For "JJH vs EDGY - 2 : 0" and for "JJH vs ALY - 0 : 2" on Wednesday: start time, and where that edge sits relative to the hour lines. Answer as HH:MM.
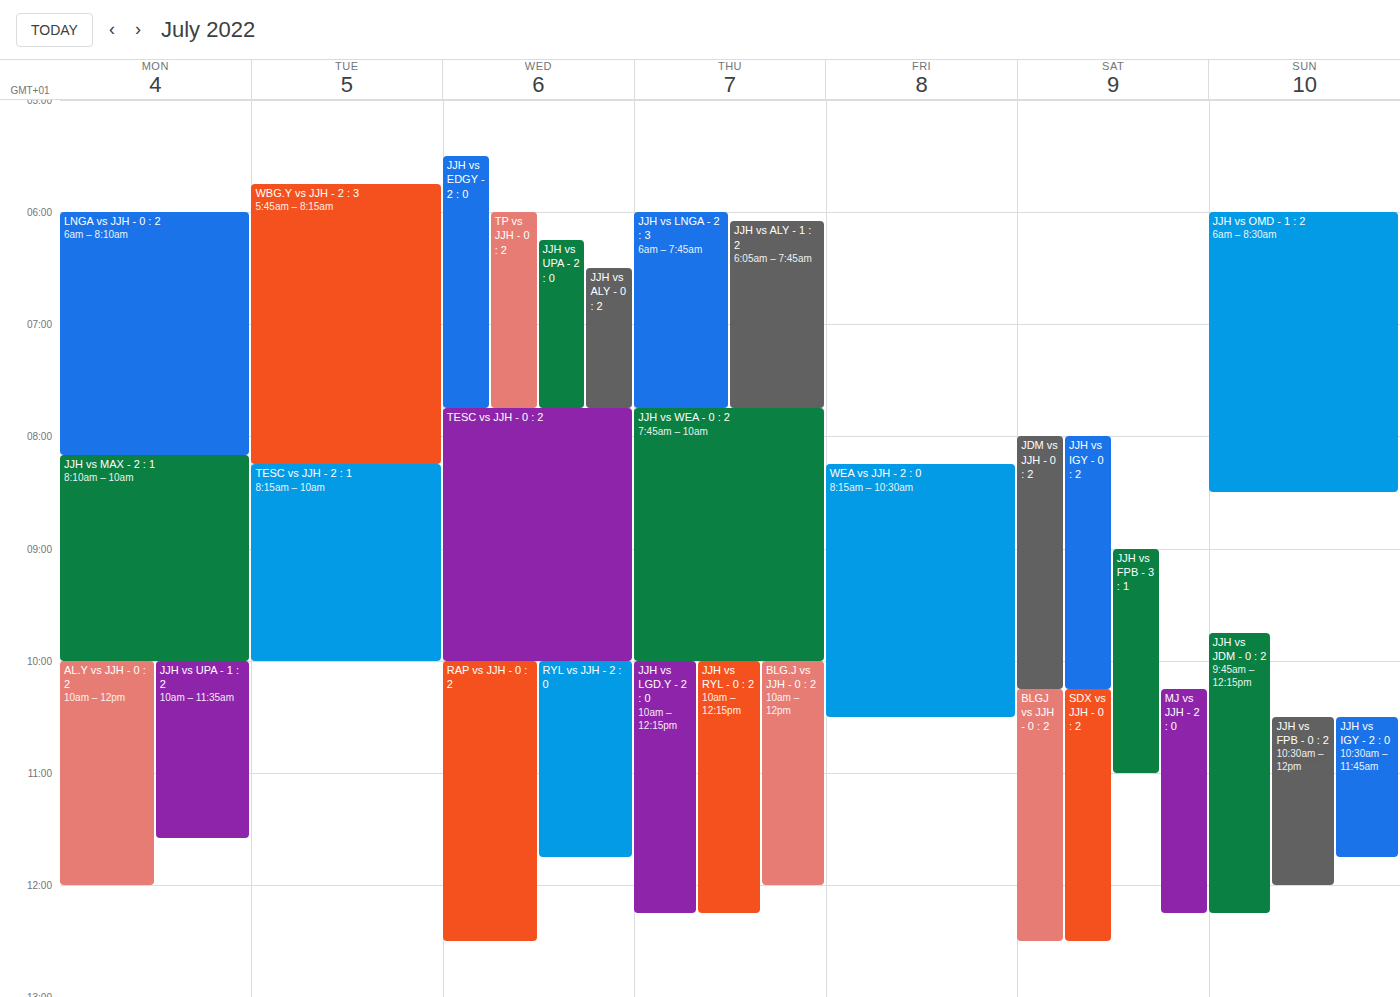
"JJH vs EDGY - 2 : 0": 05:30, halfway between the 05:00 and 06:00 lines. "JJH vs ALY - 0 : 2": 06:30, halfway between the 06:00 and 07:00 lines.